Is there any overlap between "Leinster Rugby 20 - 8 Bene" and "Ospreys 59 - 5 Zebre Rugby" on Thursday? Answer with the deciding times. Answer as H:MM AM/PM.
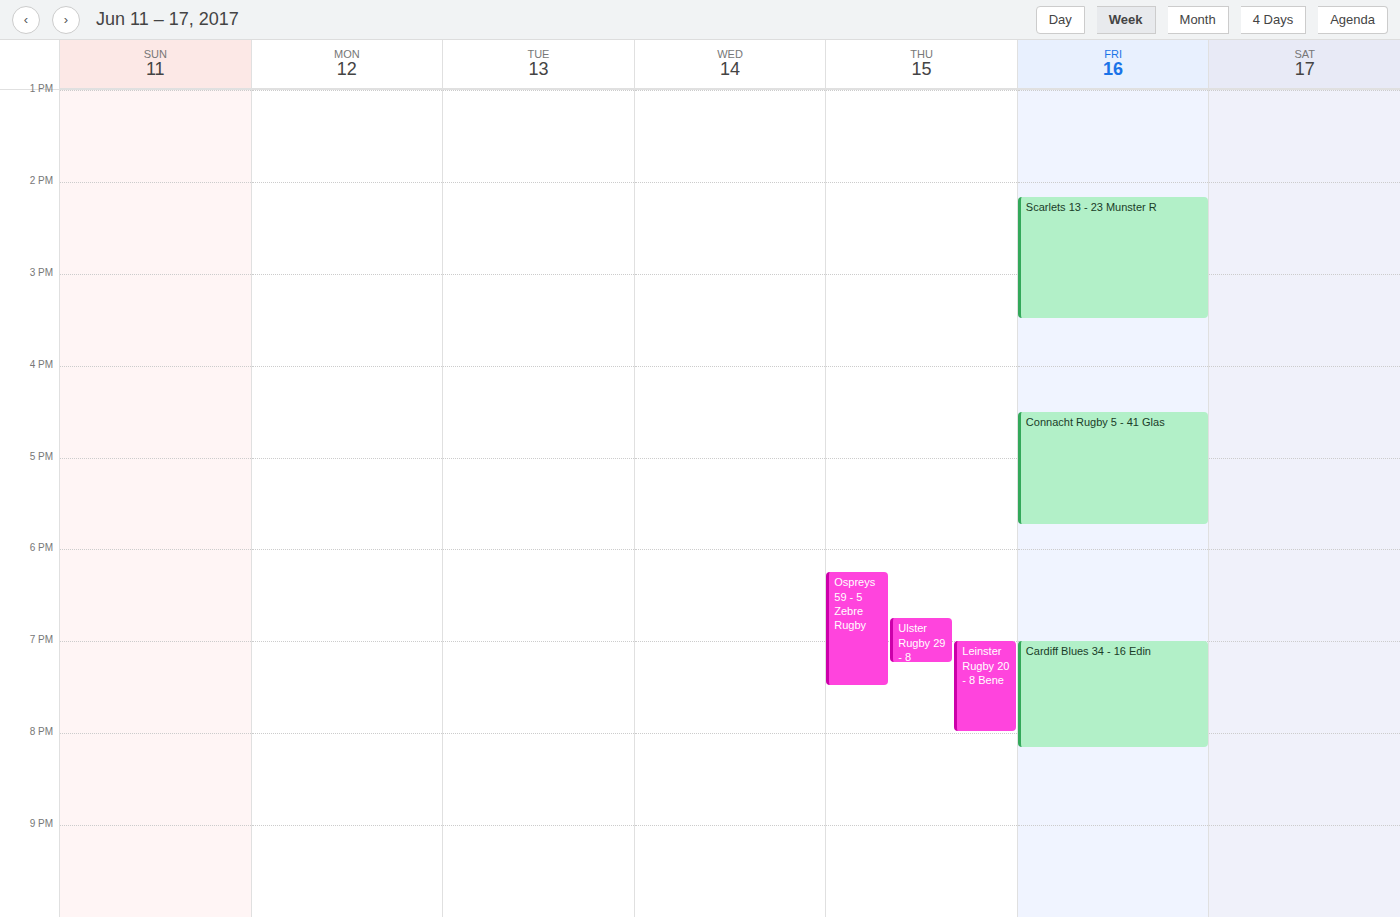
"Leinster Rugby 20 - 8 Bene" starts at 7:00 PM, before "Ospreys 59 - 5 Zebre Rugby" ends at 7:30 PM -- they overlap.